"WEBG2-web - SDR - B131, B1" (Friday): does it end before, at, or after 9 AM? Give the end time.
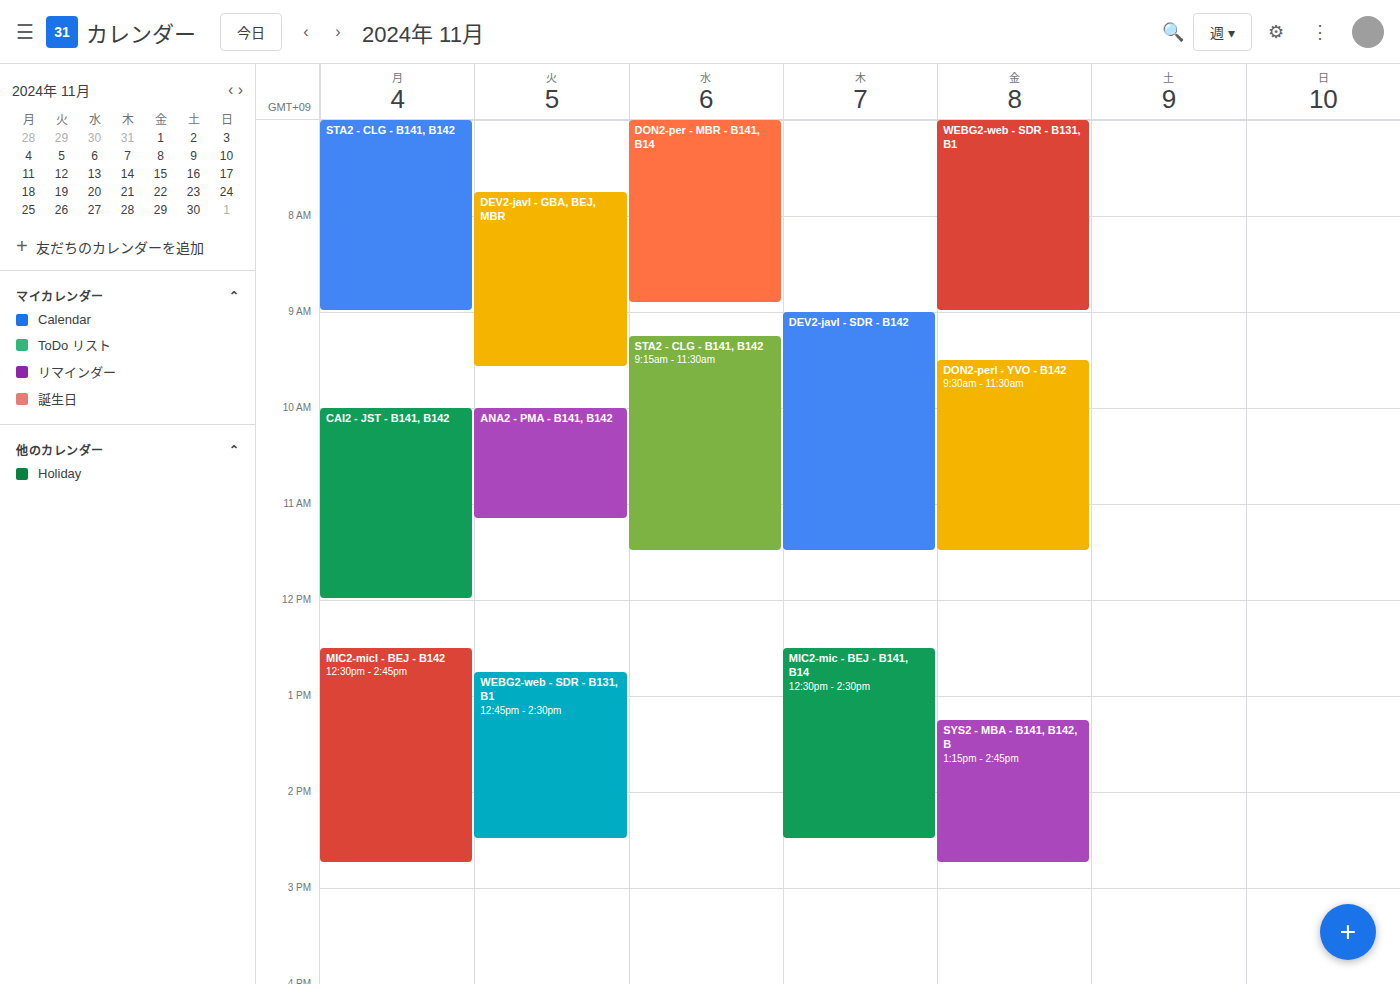
9:00 AM -- exactly at 9 AM, on the 9 AM line.